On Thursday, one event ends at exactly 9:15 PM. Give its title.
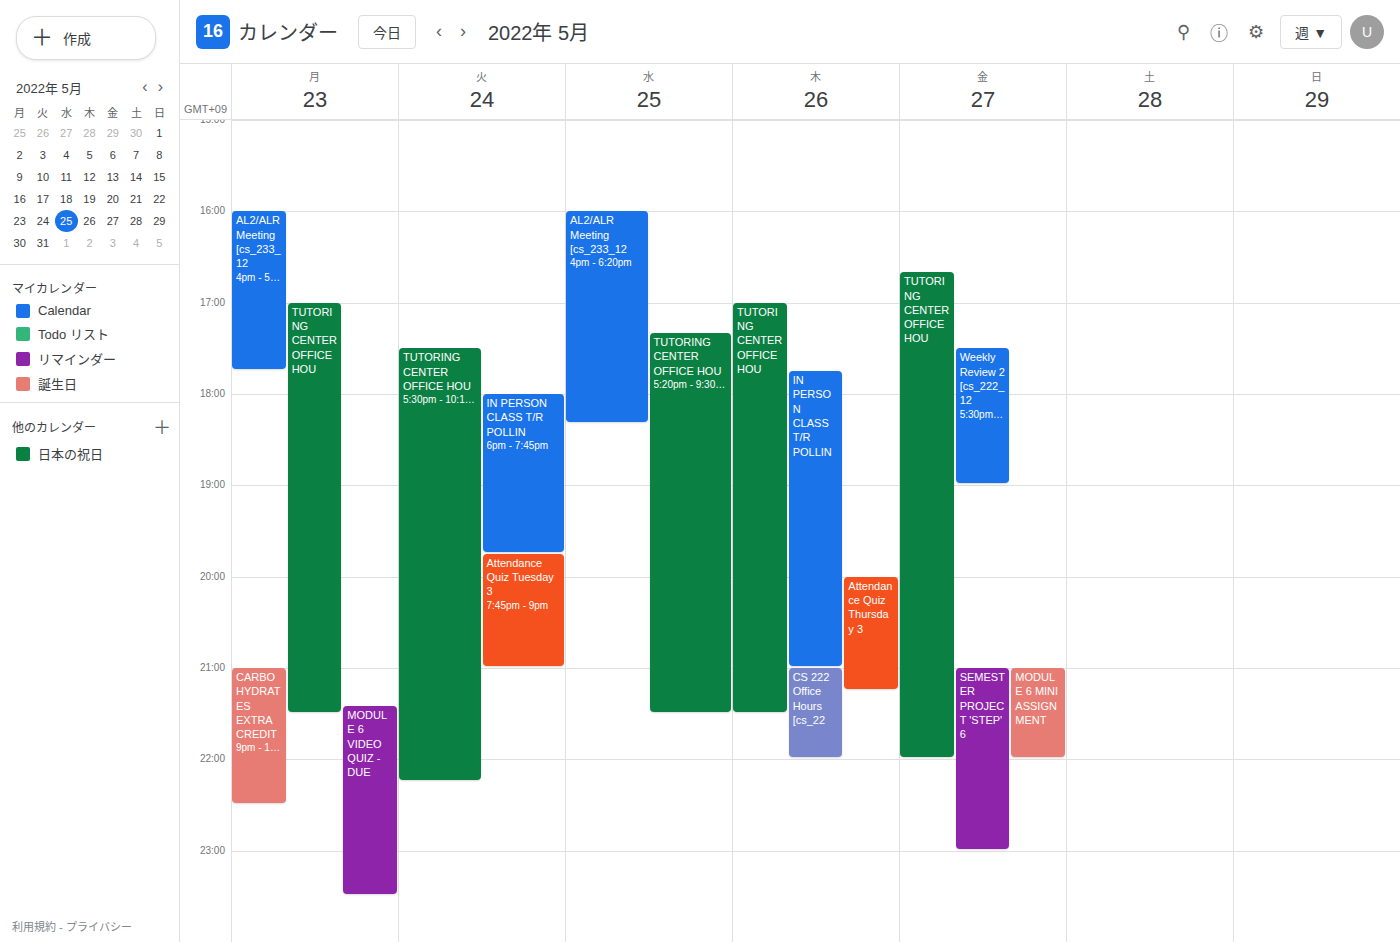
"Attendance Quiz Thursday 3"